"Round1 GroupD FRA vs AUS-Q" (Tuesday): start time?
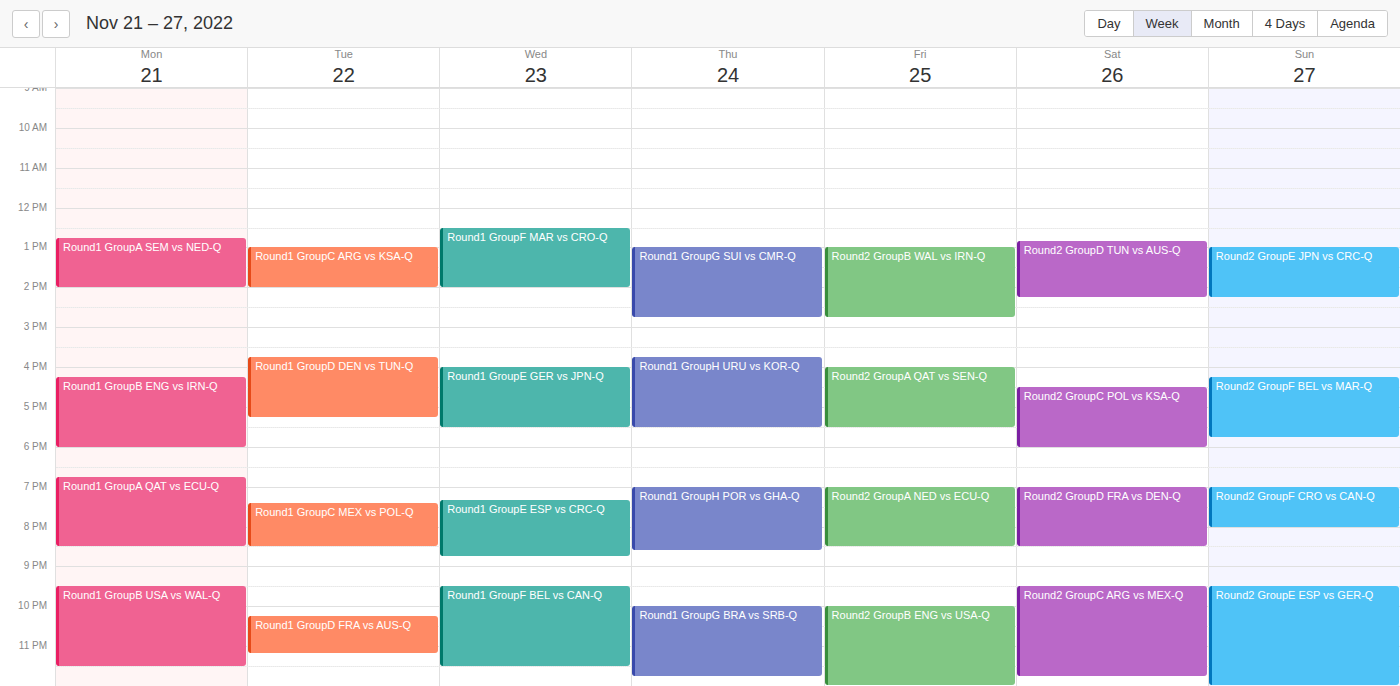
10:15 PM